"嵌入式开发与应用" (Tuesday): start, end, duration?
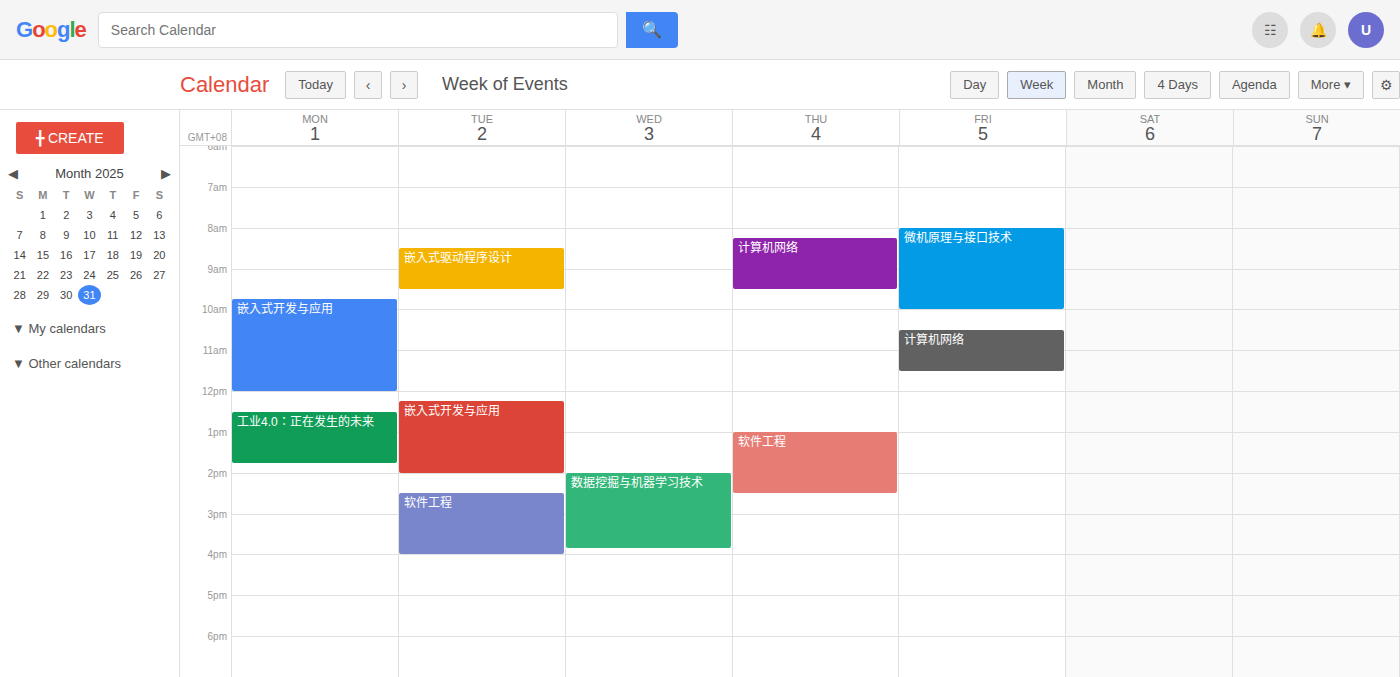
12:15 PM to 2:00 PM, 1 hour 45 minutes